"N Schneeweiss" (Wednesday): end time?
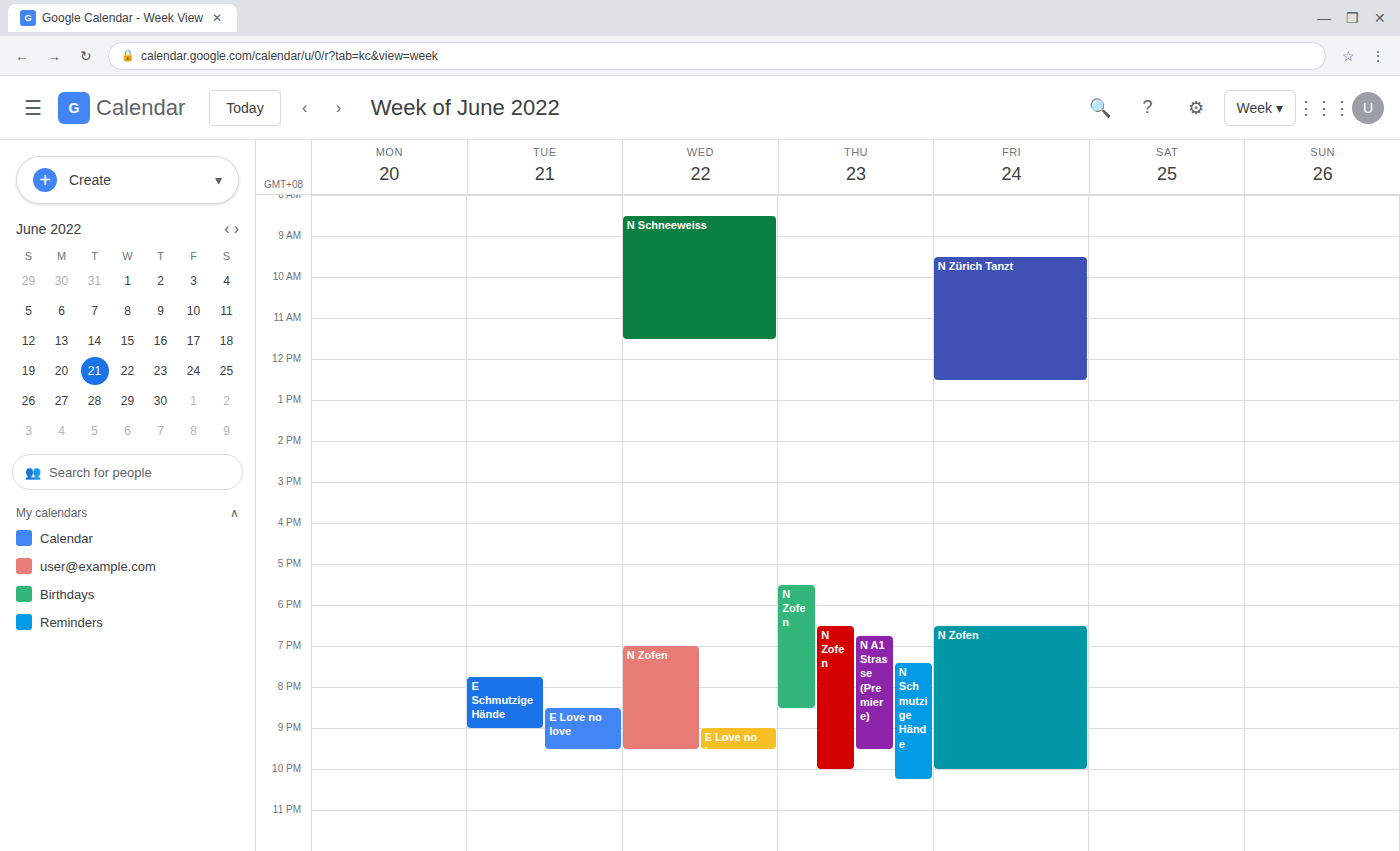
11:30 AM